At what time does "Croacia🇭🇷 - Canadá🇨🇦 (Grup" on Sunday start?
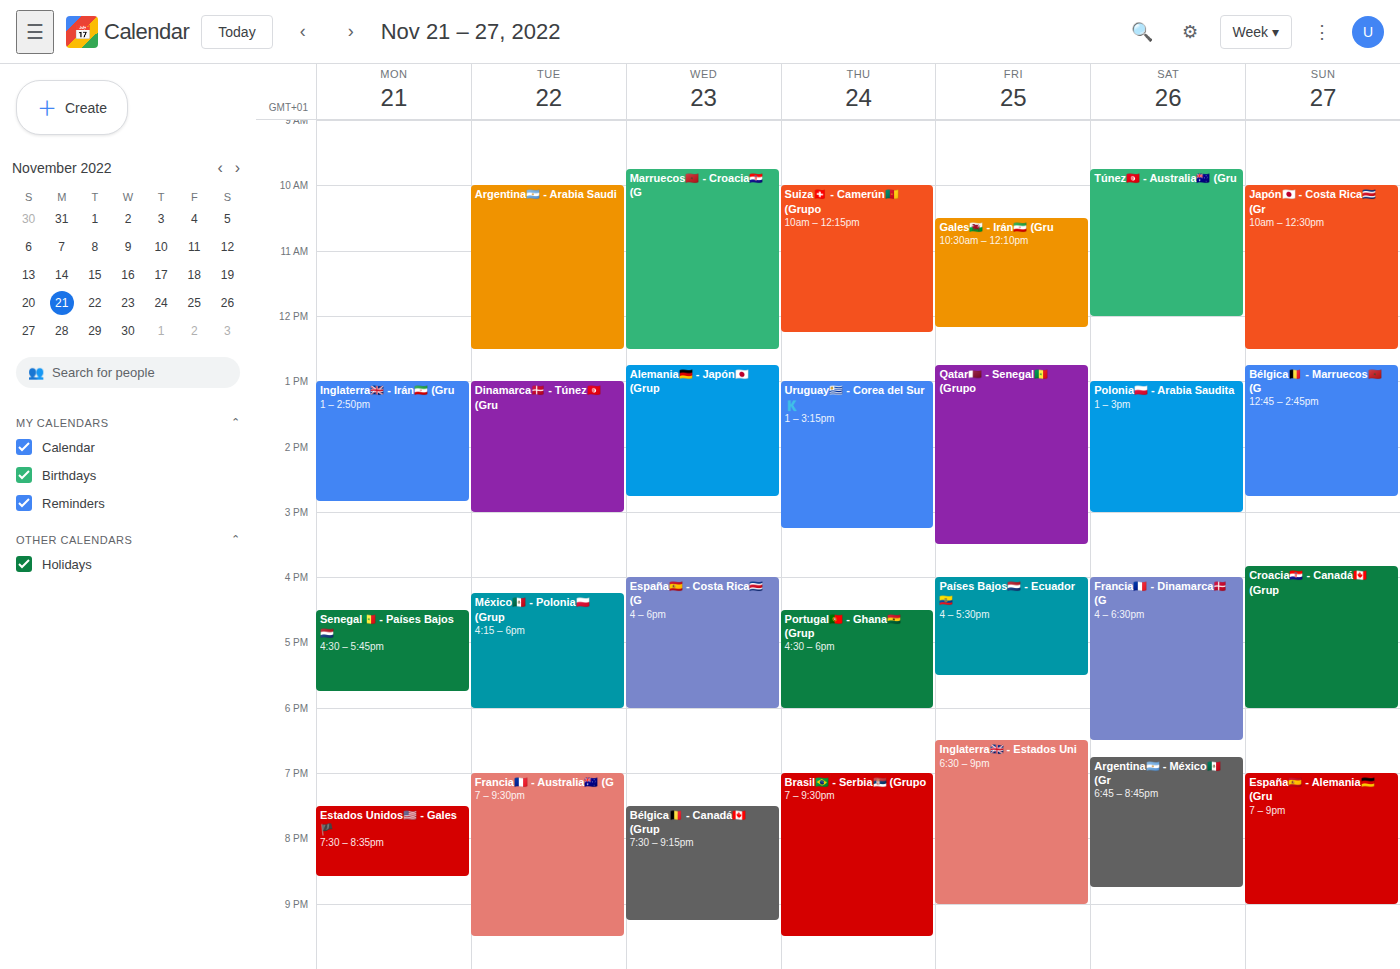
3:50 PM